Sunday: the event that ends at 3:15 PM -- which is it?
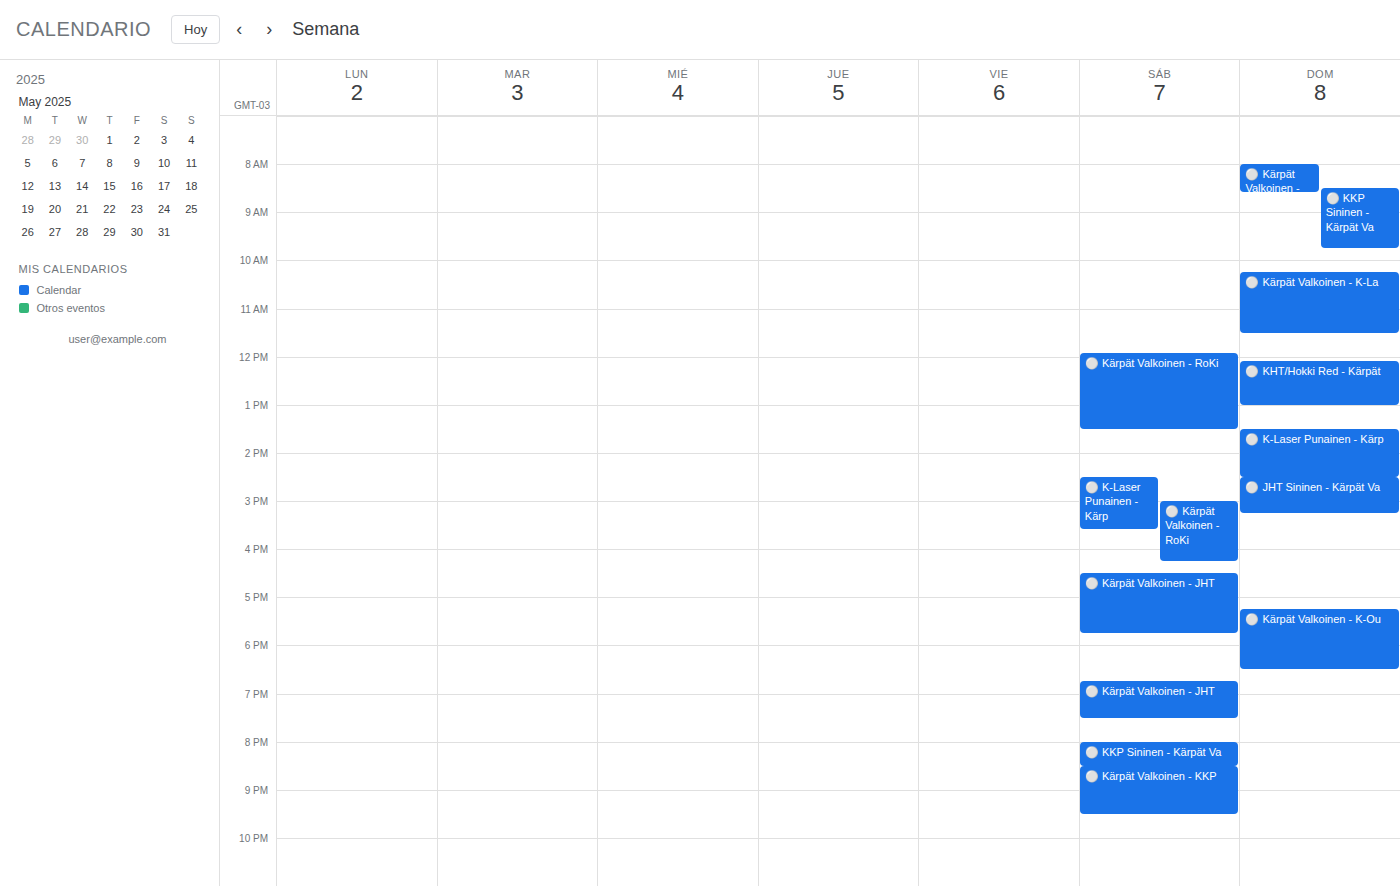
"⚪️ JHT Sininen - Kärpät Va"